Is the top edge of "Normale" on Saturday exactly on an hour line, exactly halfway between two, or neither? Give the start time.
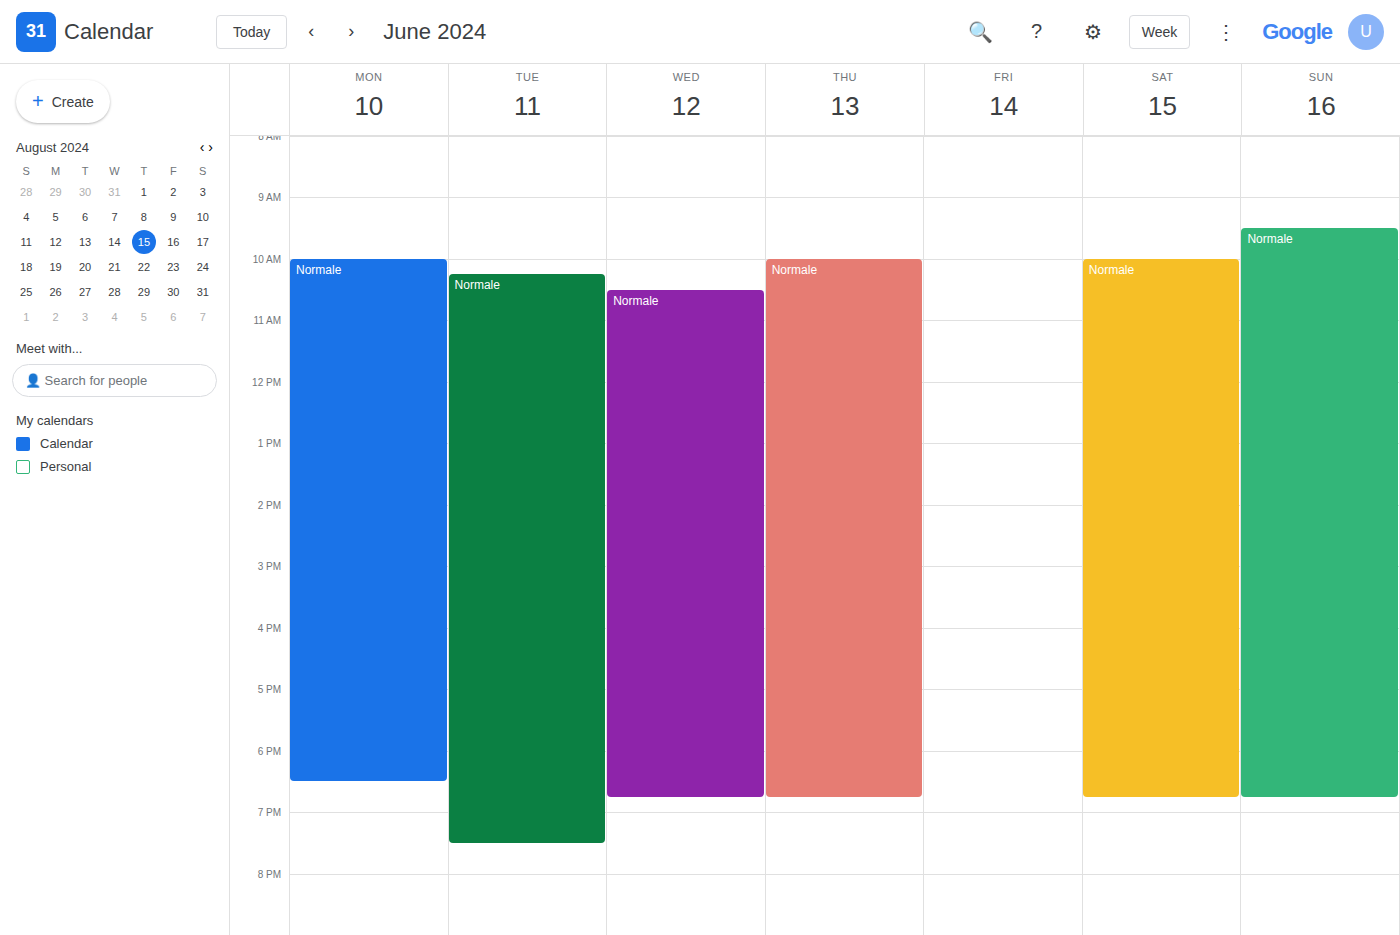
10:00 AM -- exactly on the 10 AM line.